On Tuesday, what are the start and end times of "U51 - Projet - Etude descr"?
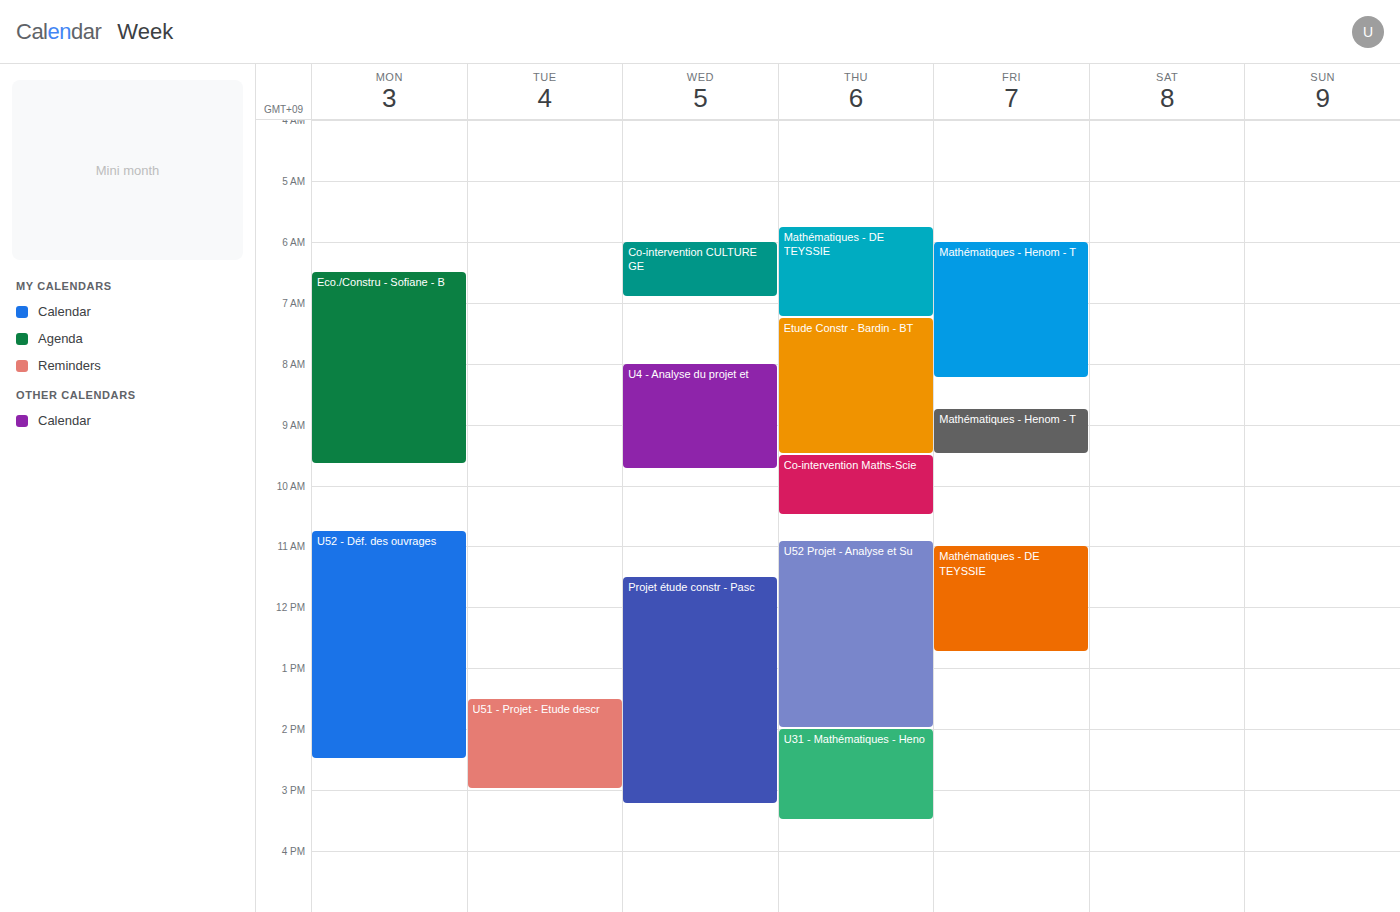
1:30 PM to 3:00 PM